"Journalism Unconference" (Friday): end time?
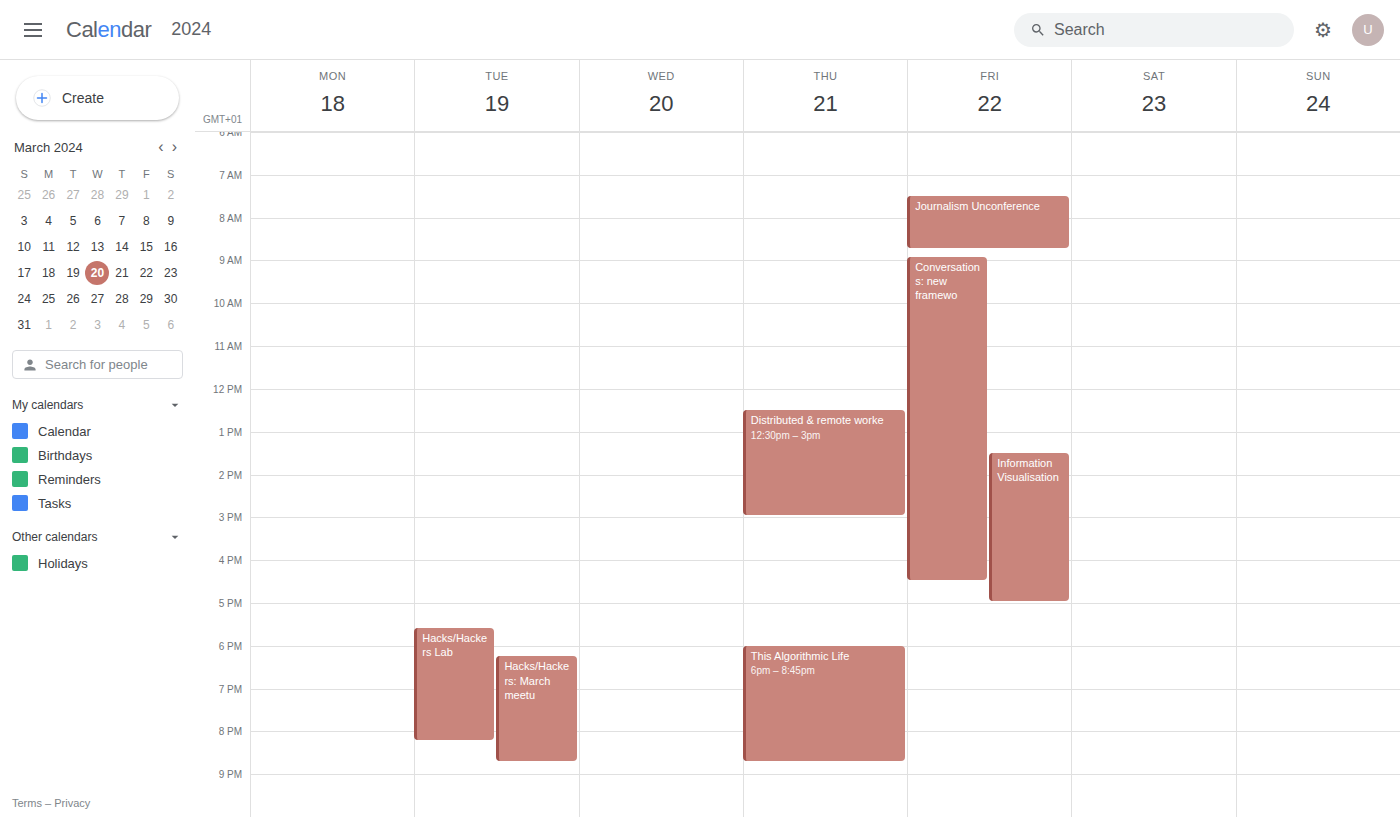
8:45 AM